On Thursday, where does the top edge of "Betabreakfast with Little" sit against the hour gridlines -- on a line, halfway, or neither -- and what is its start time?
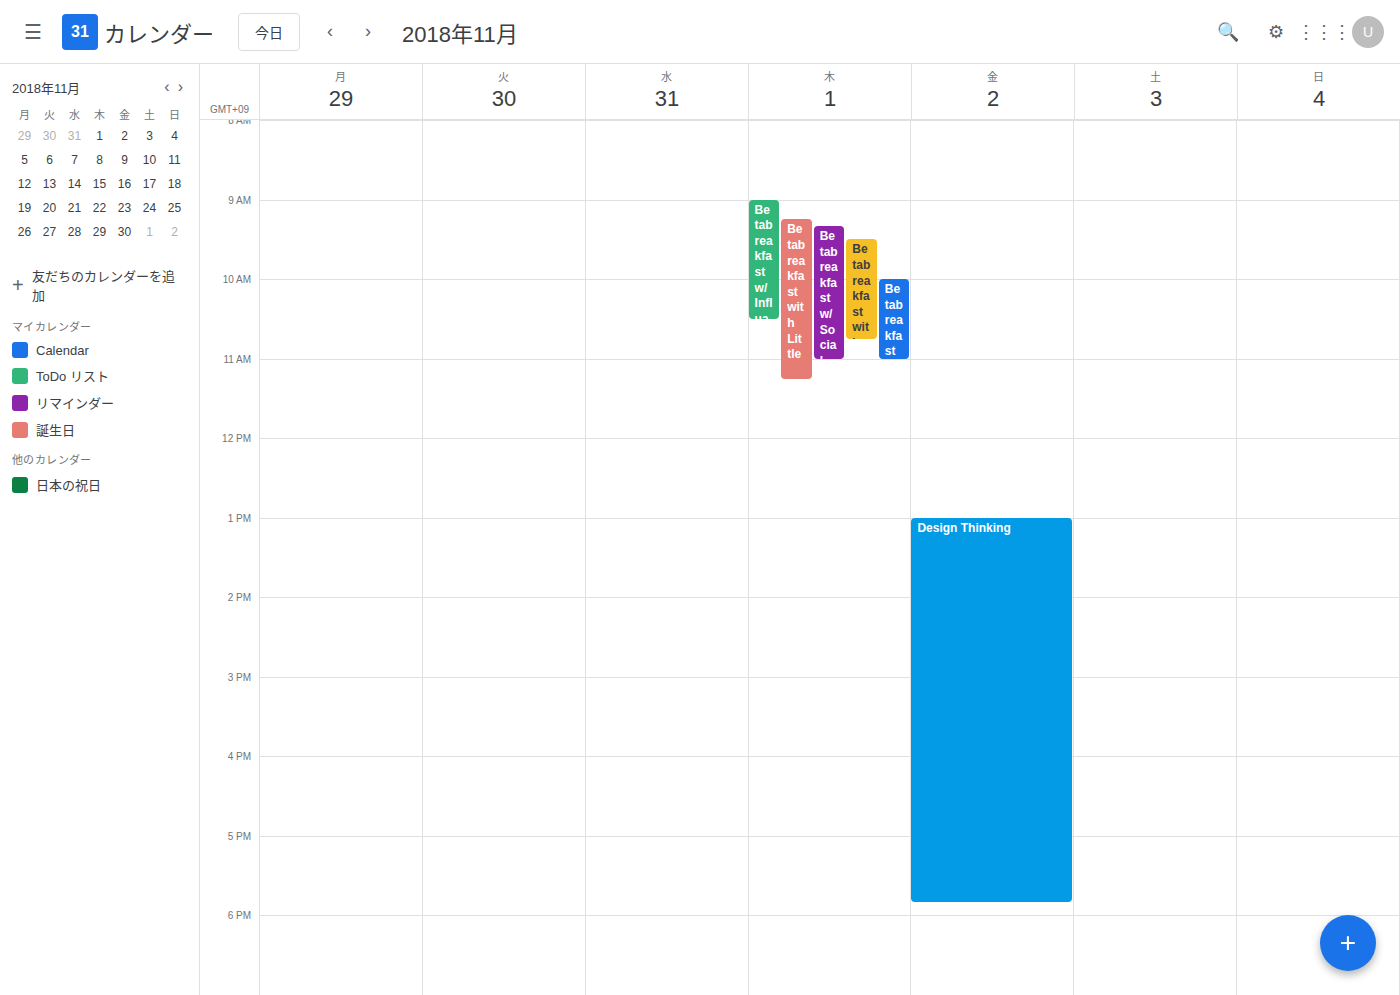
9:15 AM -- neither: a quarter of the way from the 9 AM line to the 10 AM line.